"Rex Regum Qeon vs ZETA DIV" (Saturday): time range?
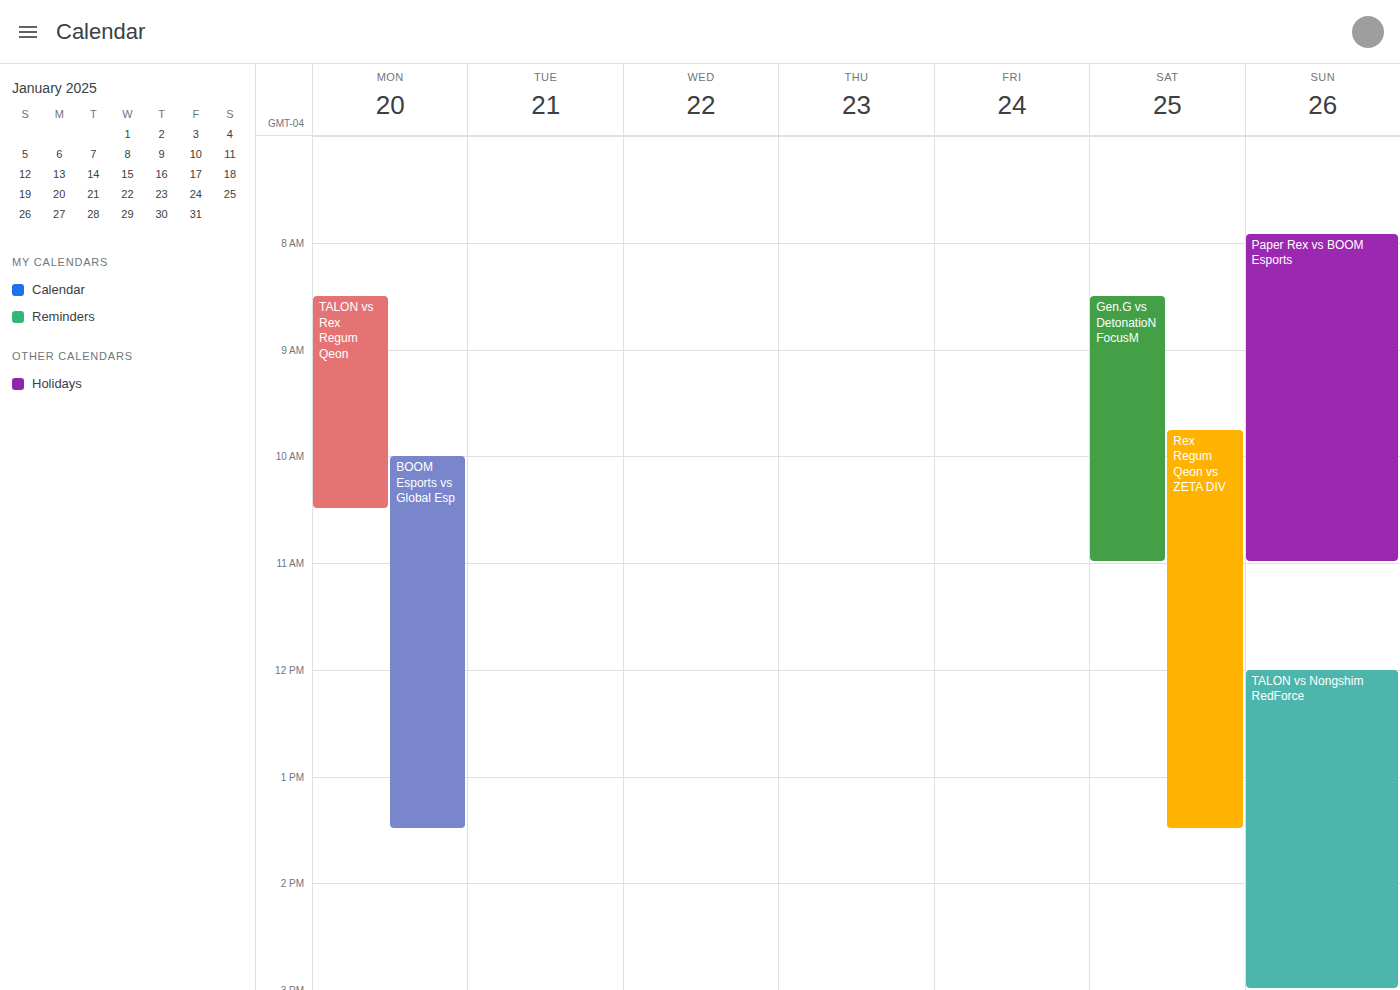
9:45 AM to 1:30 PM